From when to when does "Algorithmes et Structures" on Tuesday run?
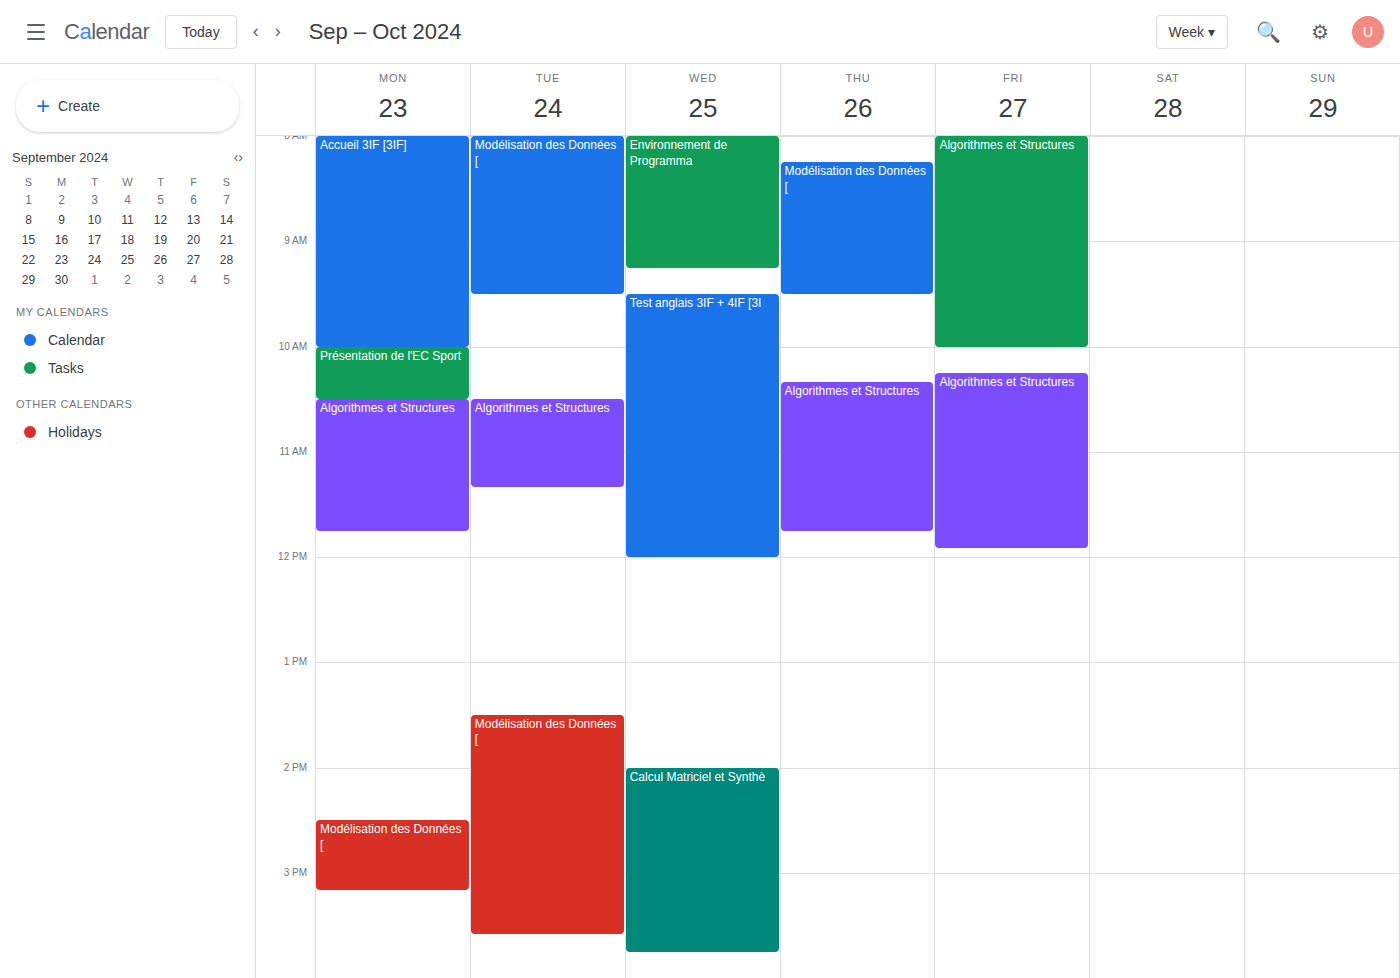
10:30 AM to 11:20 AM